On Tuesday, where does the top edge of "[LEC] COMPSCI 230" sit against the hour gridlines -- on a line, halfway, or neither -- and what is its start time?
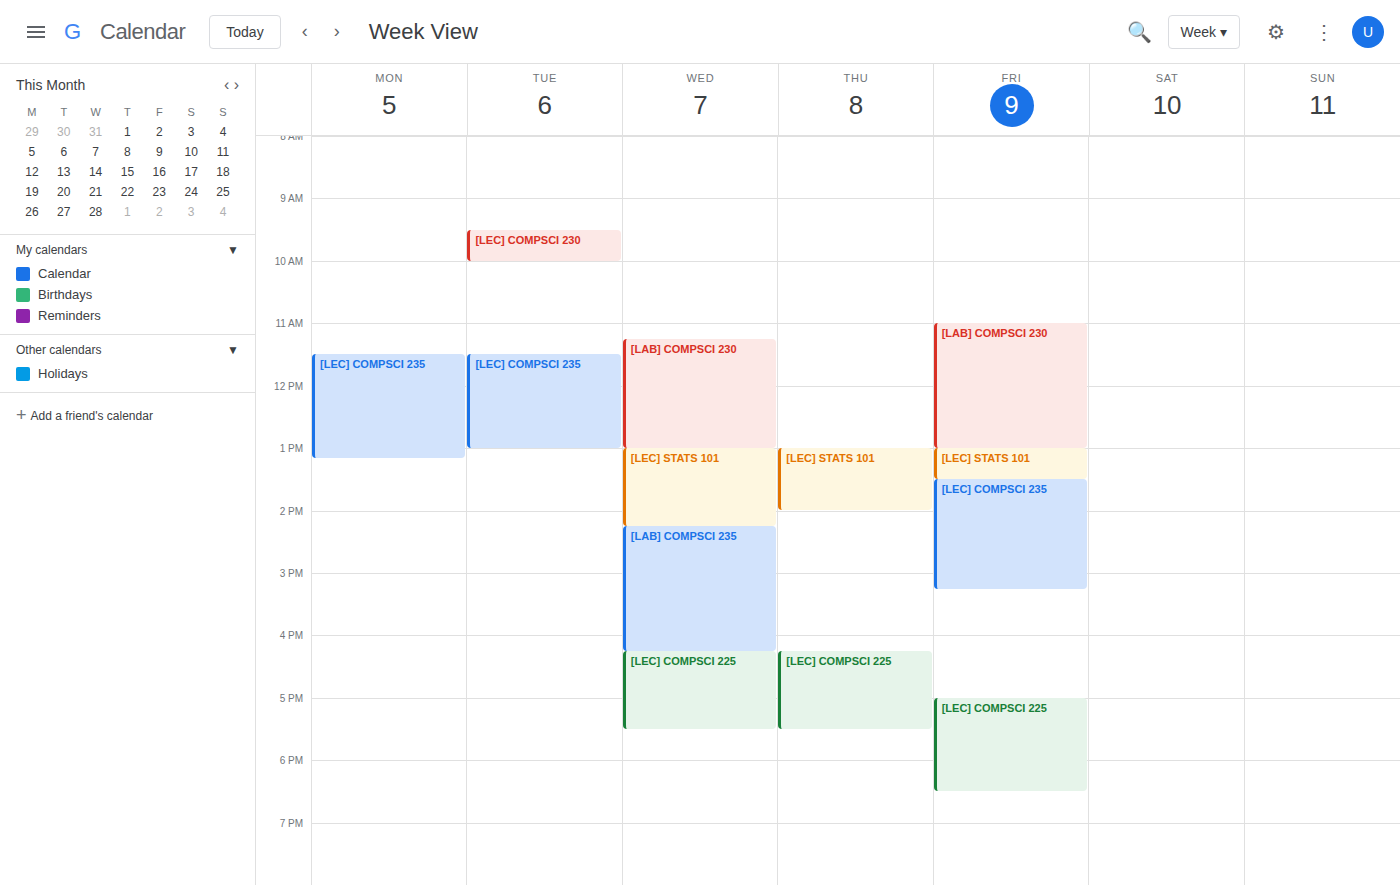
9:30 AM -- halfway between the 9 AM and 10 AM lines.